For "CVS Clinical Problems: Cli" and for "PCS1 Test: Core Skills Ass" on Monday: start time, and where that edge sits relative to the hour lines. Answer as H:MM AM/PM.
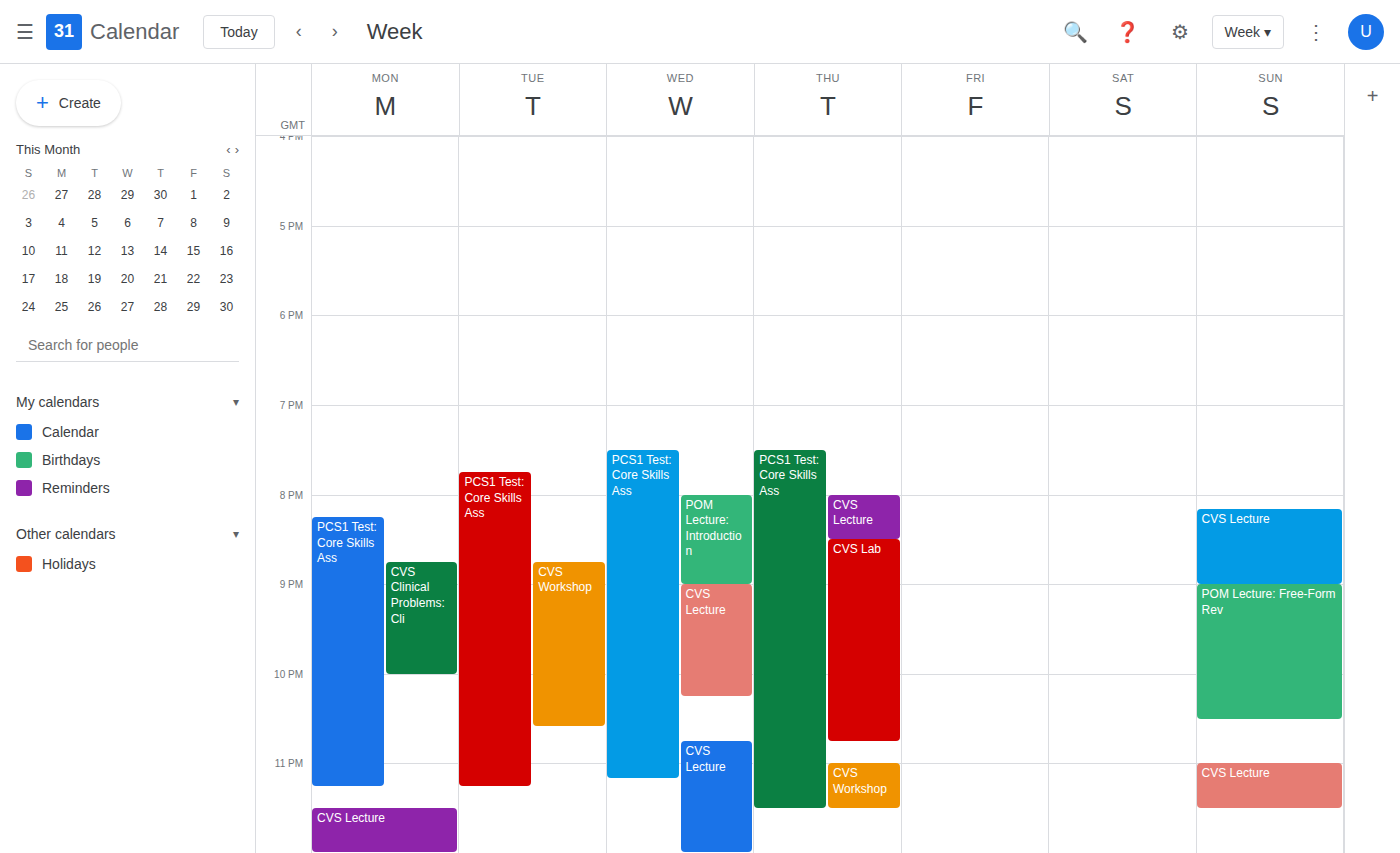
"CVS Clinical Problems: Cli": 8:45 PM, neither: three quarters of the way from the 8 PM line to the 9 PM line. "PCS1 Test: Core Skills Ass": 8:15 PM, neither: a quarter of the way from the 8 PM line to the 9 PM line.